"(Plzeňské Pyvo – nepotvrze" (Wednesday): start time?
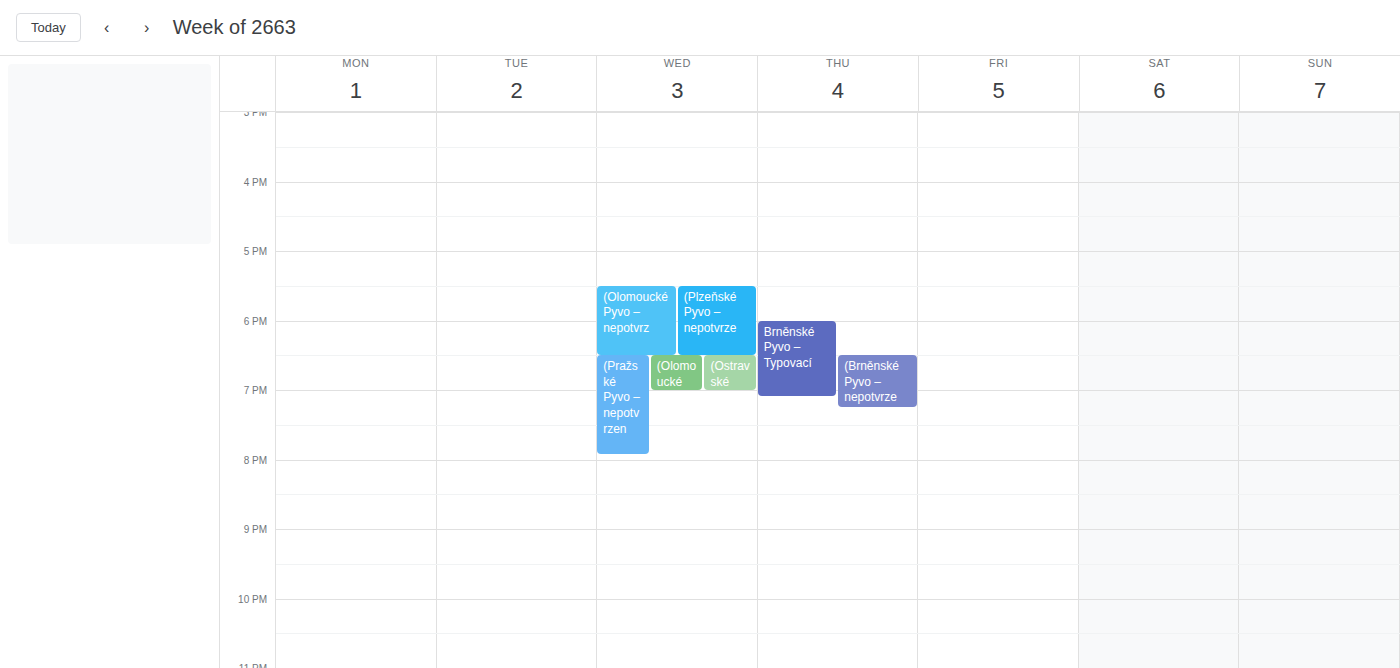
17:30